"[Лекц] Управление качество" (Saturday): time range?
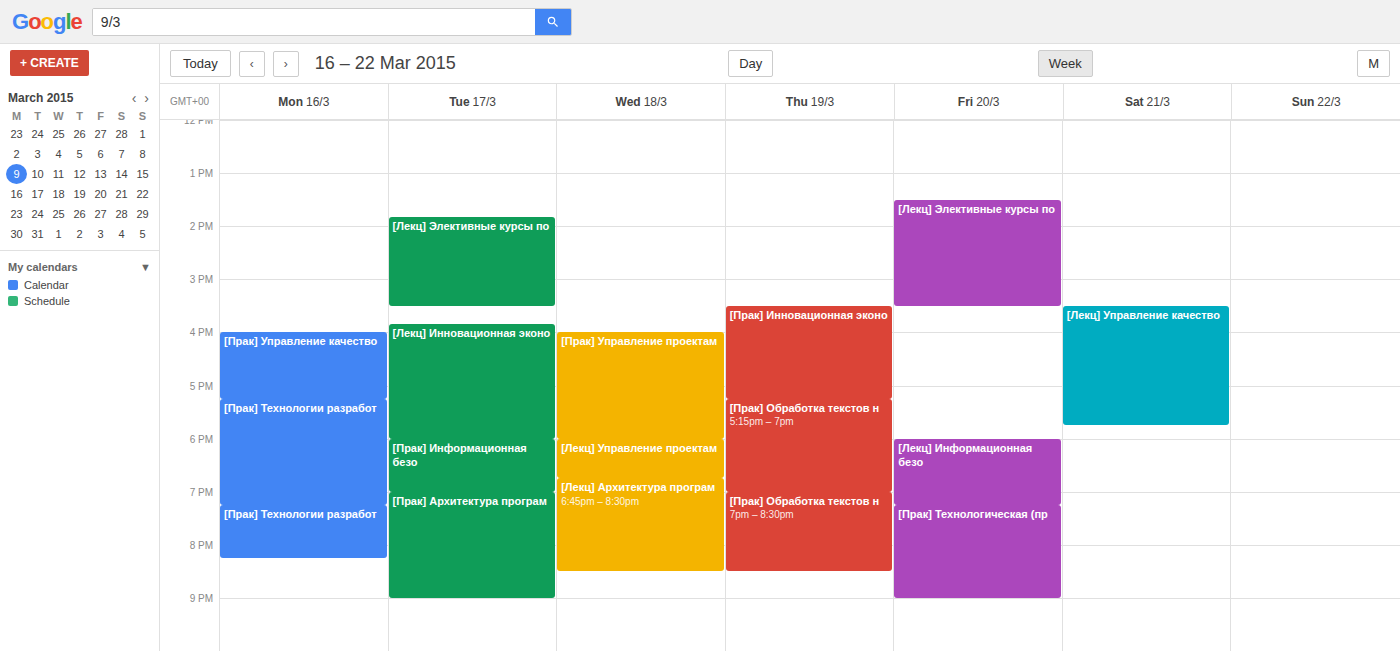
3:30 PM to 5:45 PM